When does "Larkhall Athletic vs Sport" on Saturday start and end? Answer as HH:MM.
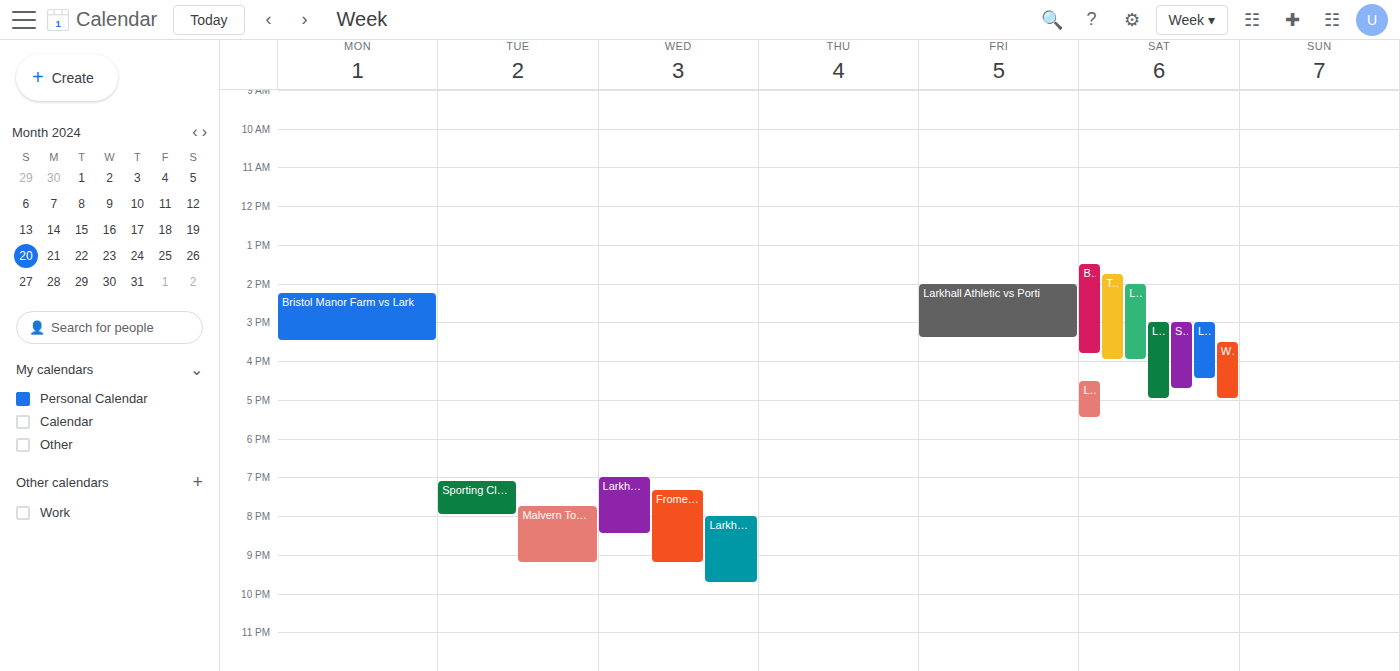
16:30 to 17:30